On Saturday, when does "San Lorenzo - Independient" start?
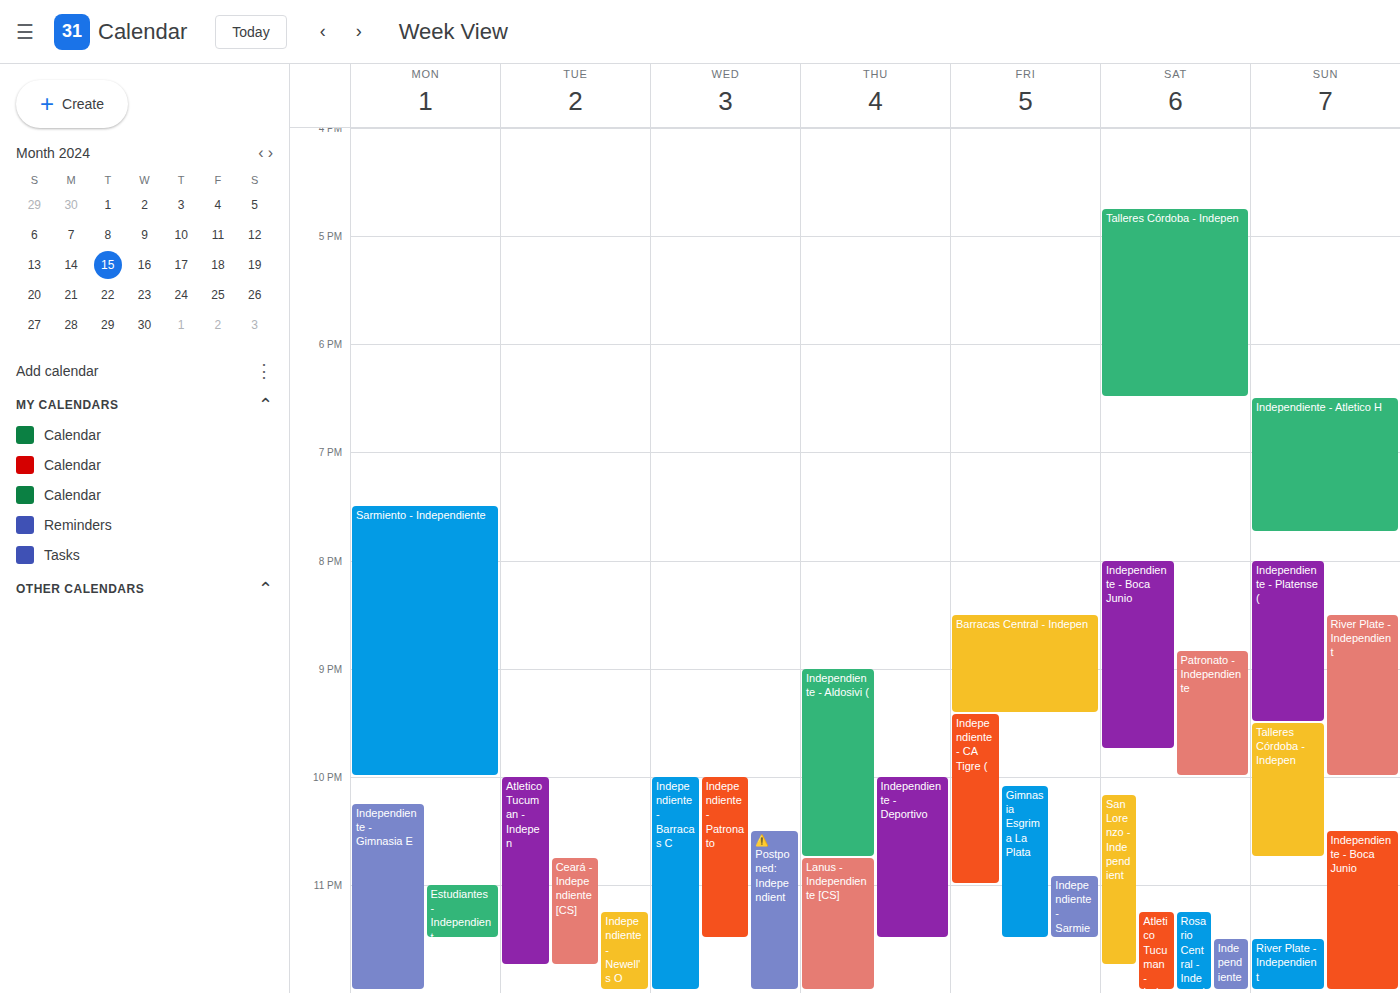
22:10